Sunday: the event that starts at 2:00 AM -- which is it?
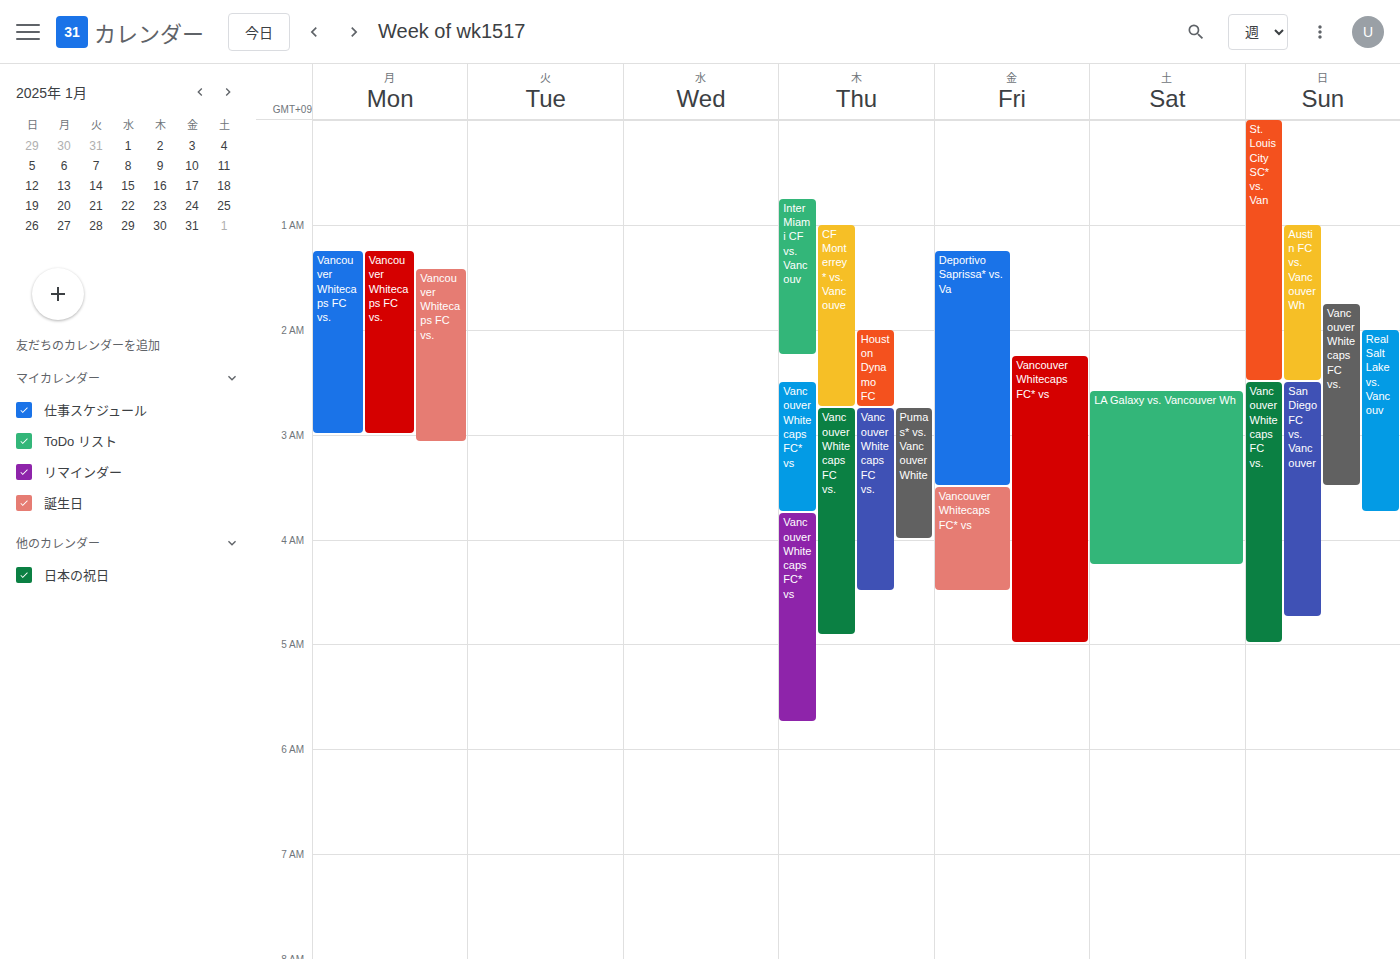
"Real Salt Lake vs. Vancouv"